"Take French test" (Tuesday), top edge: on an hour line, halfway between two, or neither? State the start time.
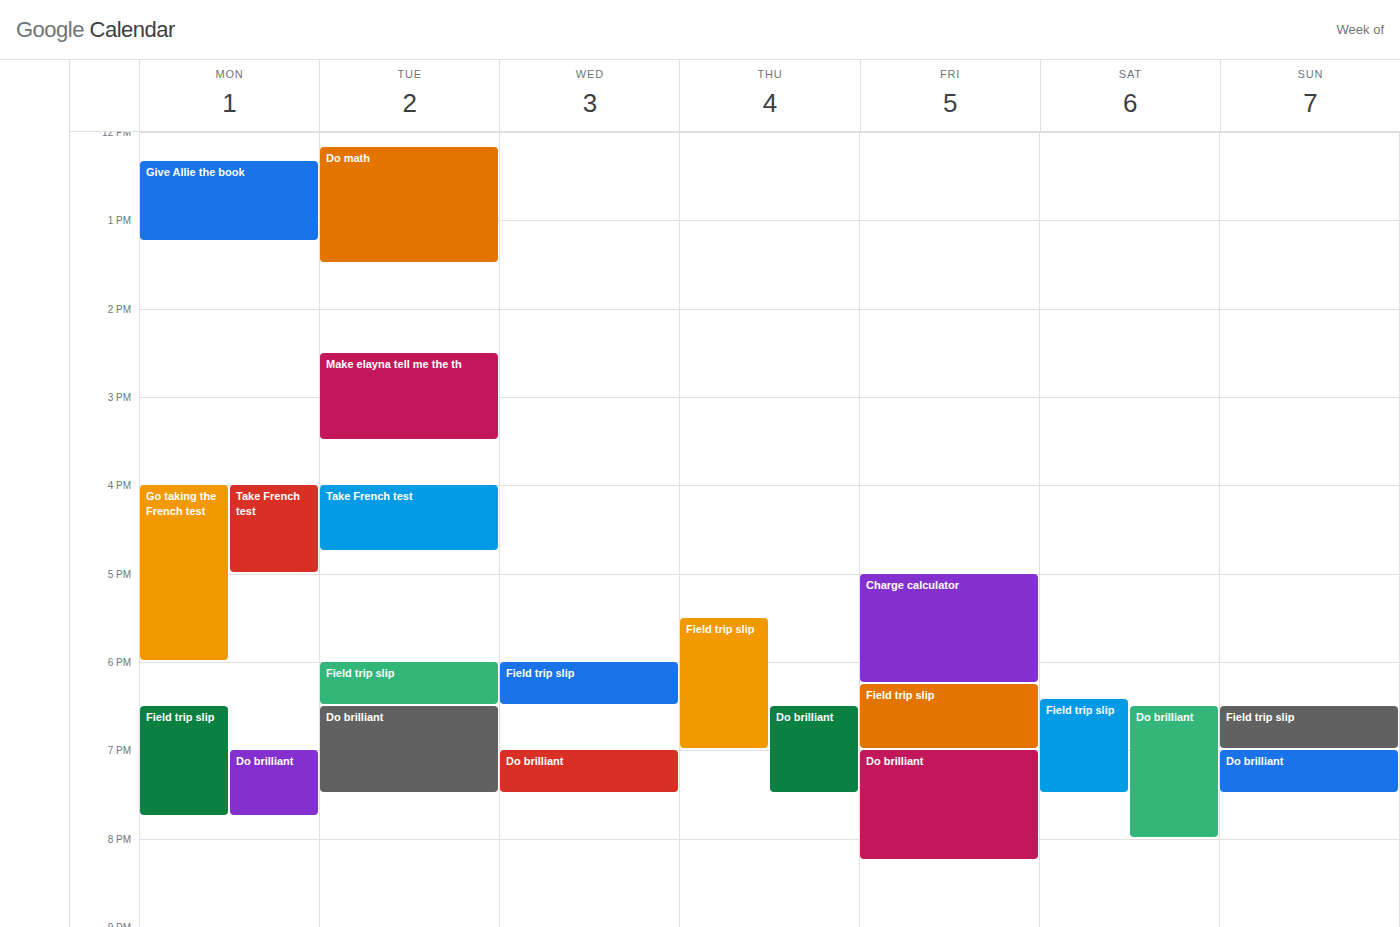
4:00 PM -- exactly on the 4 PM line.